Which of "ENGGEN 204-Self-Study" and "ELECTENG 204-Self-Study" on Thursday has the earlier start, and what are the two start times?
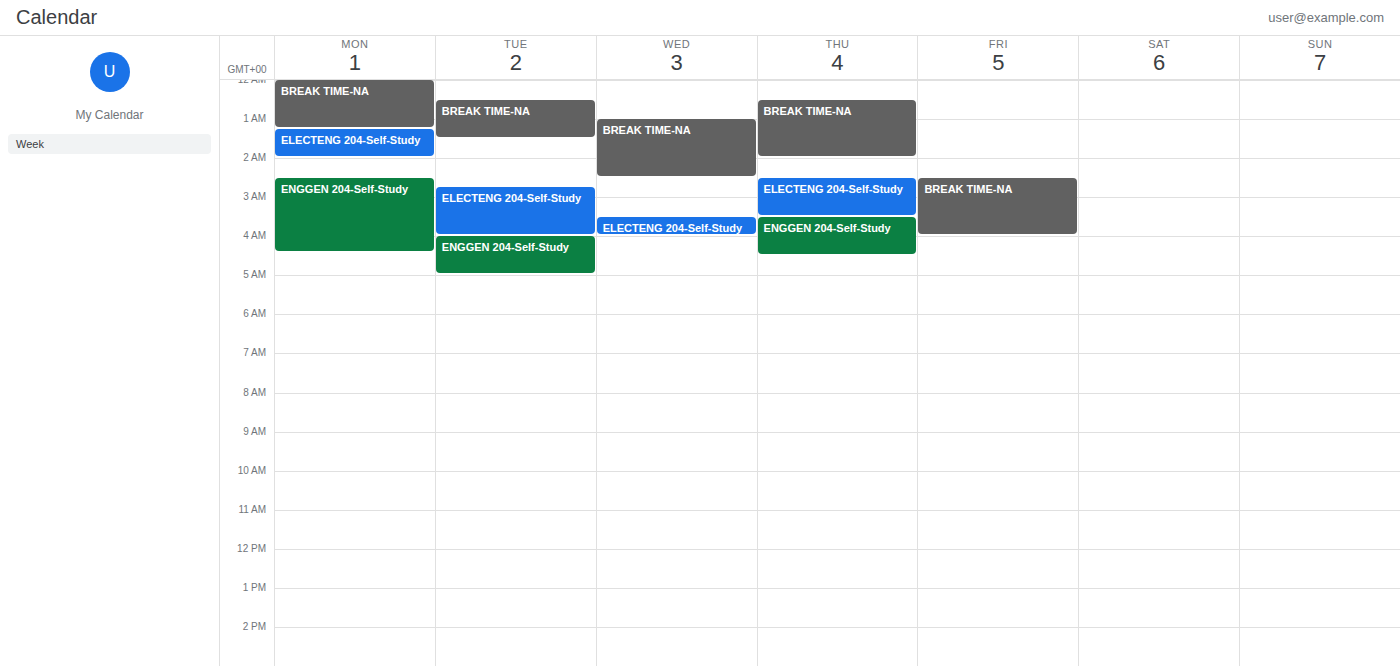
"ELECTENG 204-Self-Study" 02:30; "ENGGEN 204-Self-Study" 03:30.